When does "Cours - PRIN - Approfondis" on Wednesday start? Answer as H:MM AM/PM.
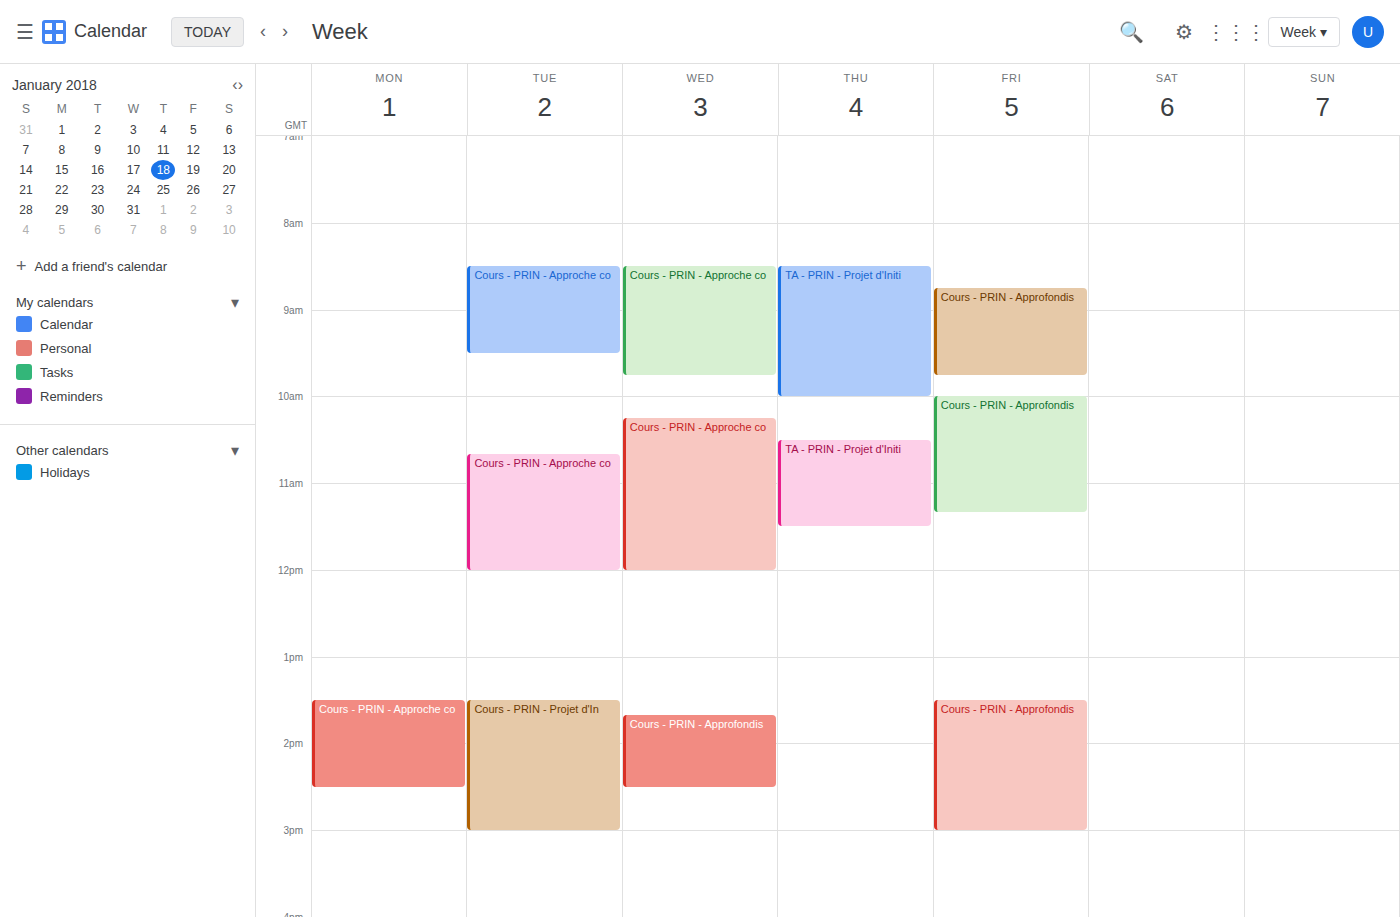
1:40 PM